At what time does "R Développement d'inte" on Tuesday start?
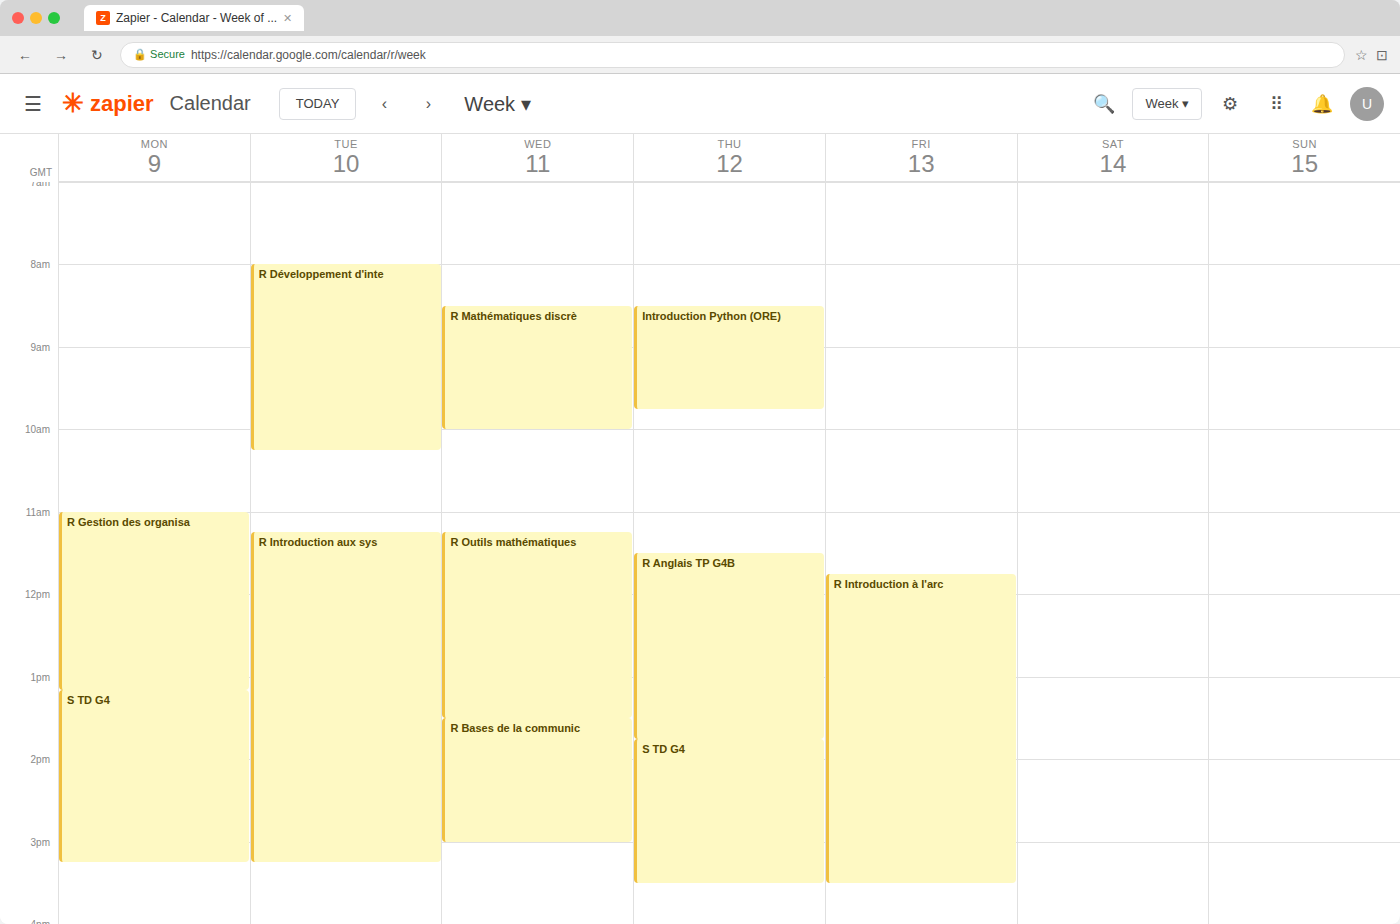
8:00 AM